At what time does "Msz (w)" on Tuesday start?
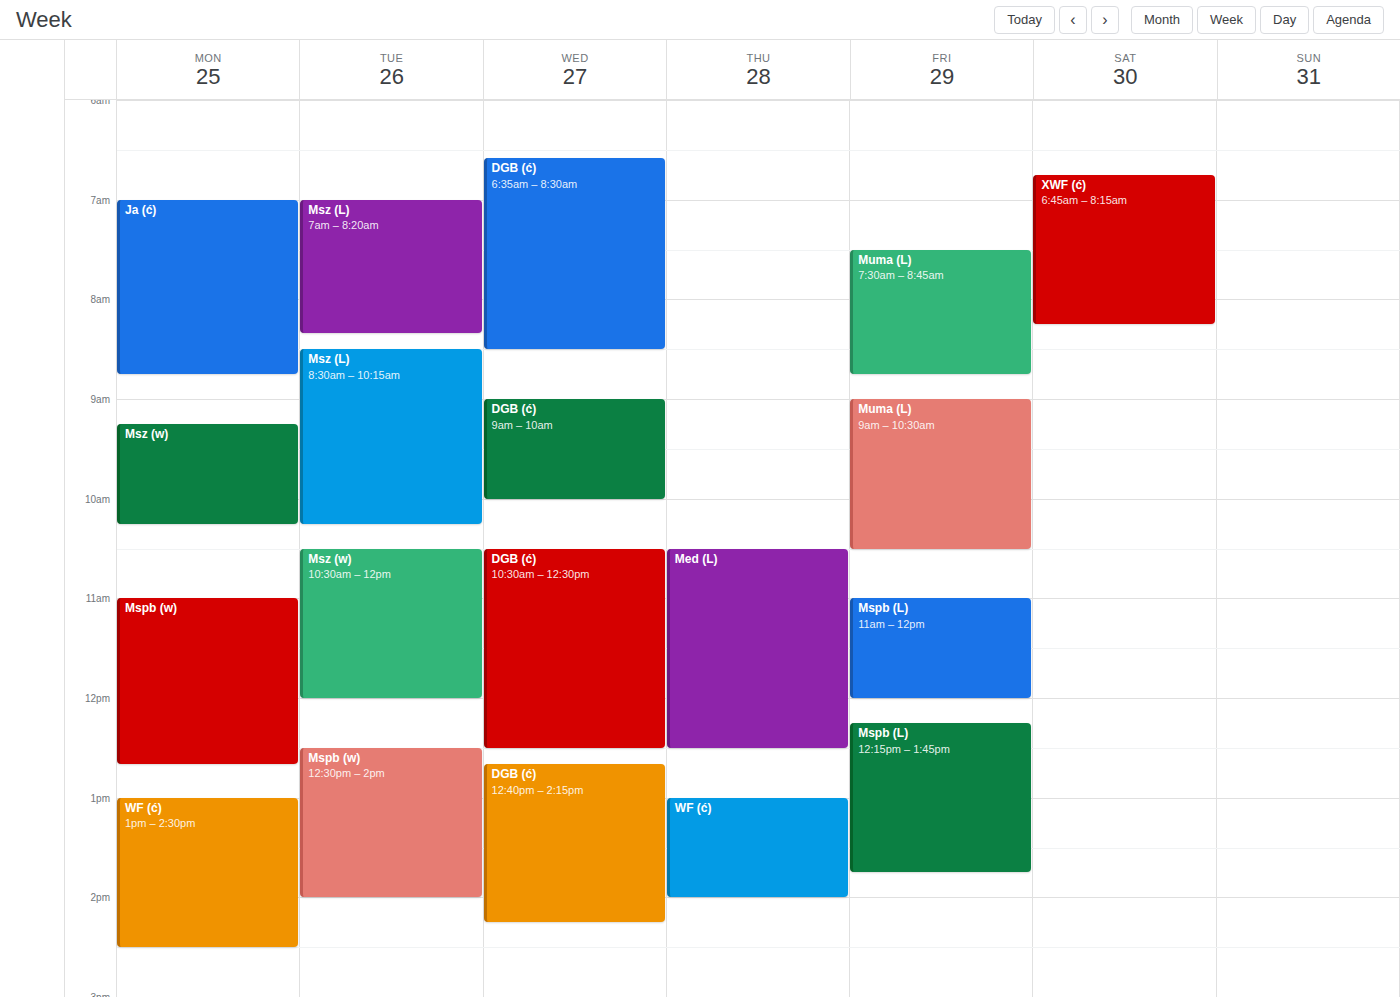
10:30 AM